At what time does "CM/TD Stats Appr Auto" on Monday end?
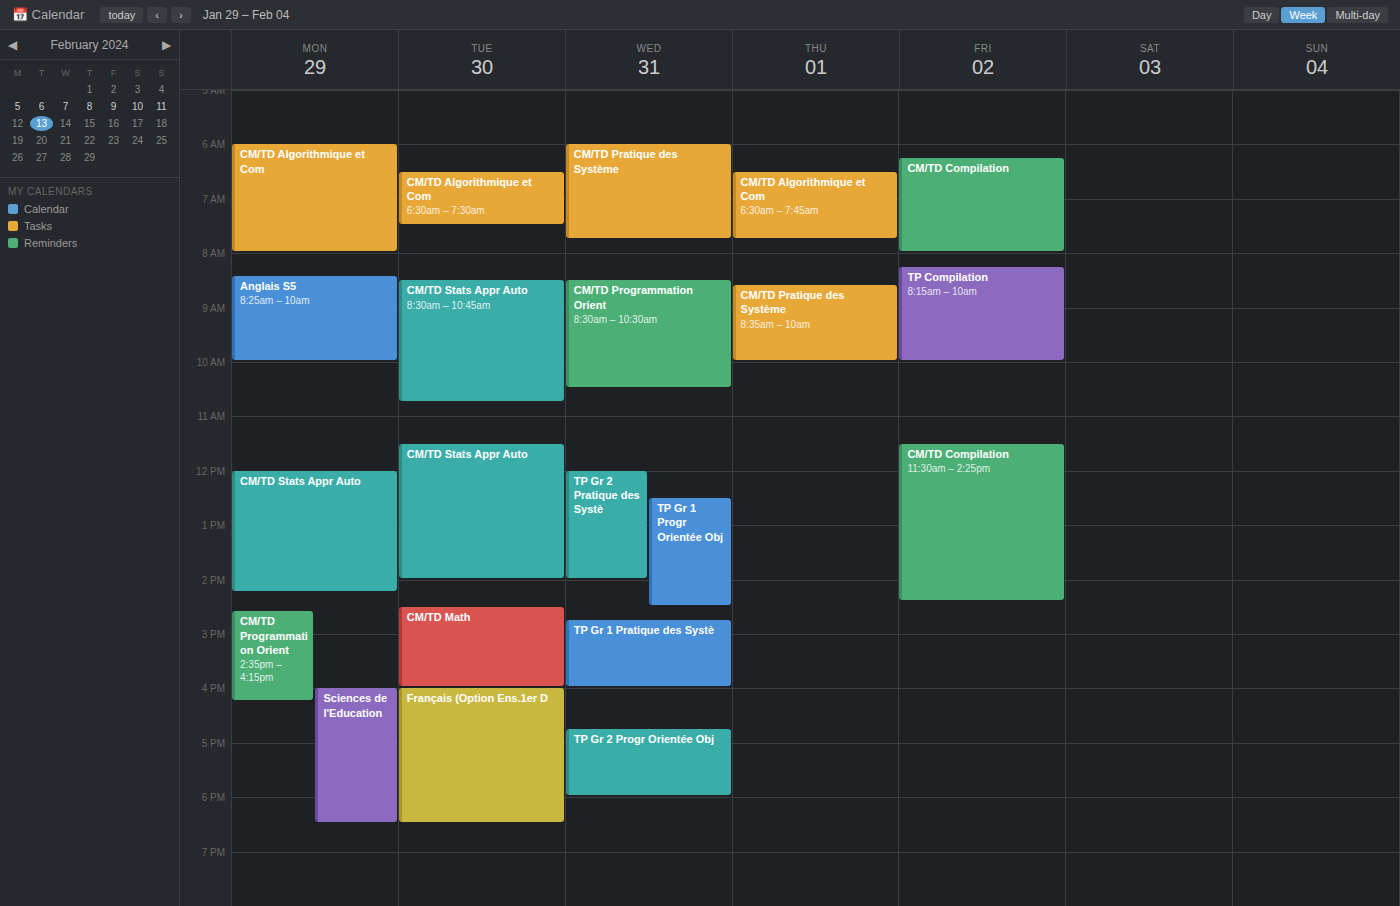
2:15 PM